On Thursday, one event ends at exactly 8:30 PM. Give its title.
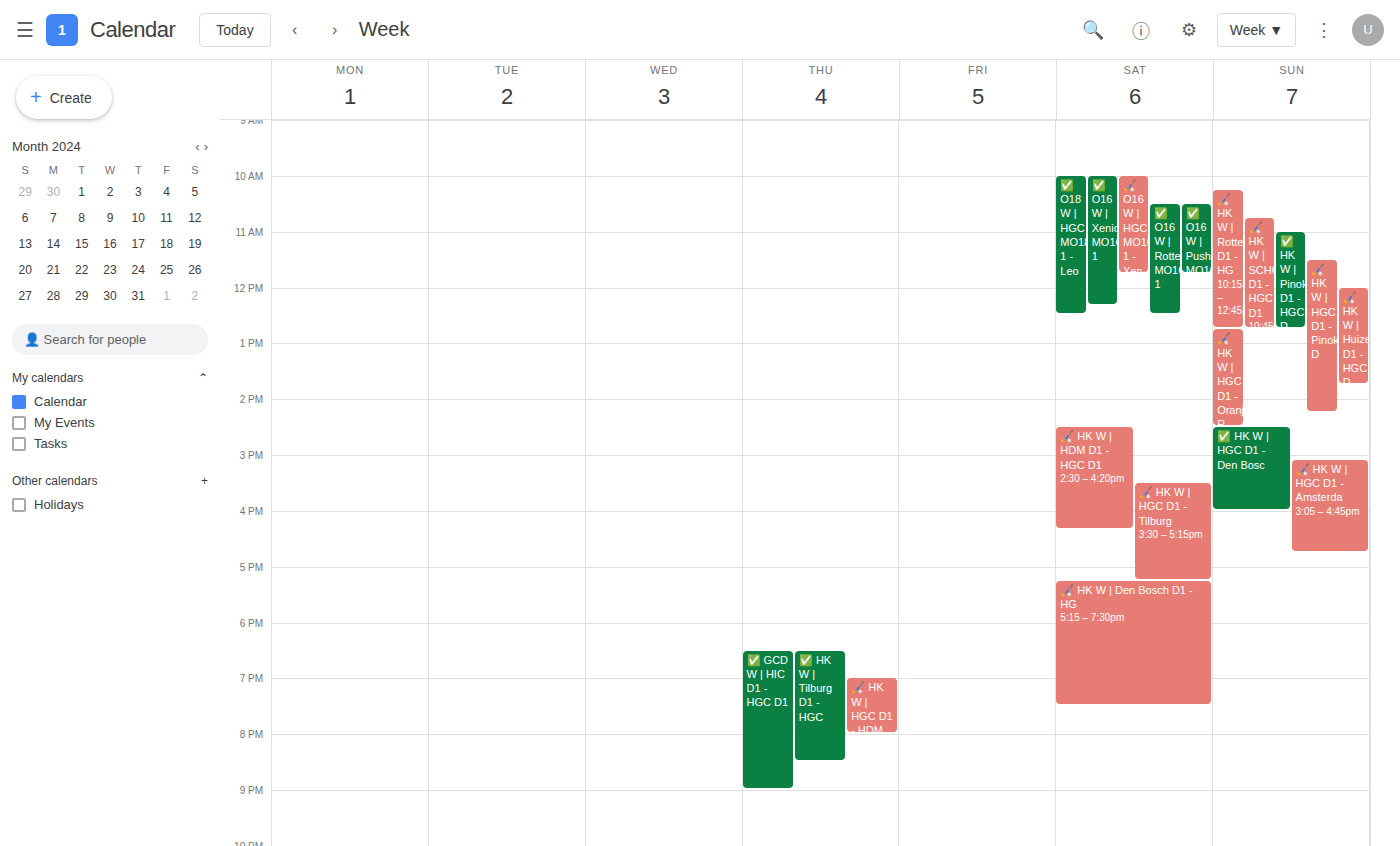
"✅ HK W | Tilburg D1 - HGC"